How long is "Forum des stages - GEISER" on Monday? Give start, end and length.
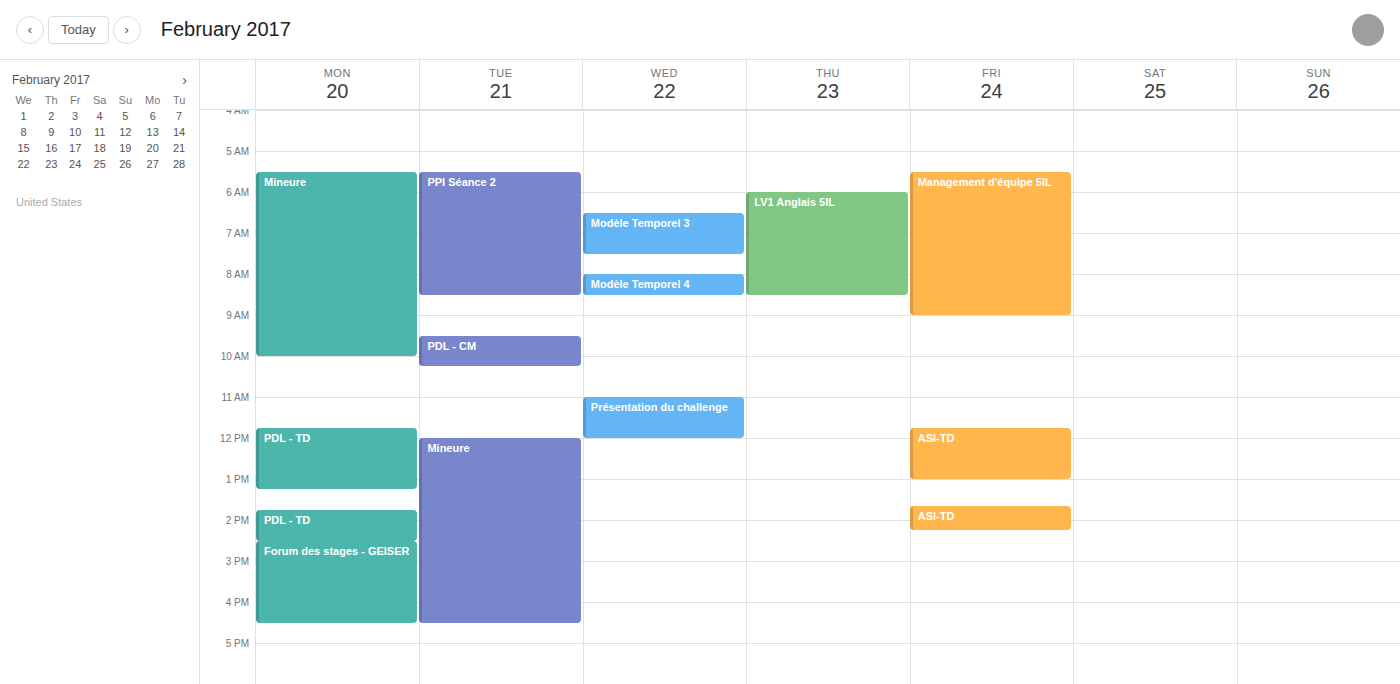
2:30 PM to 4:30 PM, 2 hours